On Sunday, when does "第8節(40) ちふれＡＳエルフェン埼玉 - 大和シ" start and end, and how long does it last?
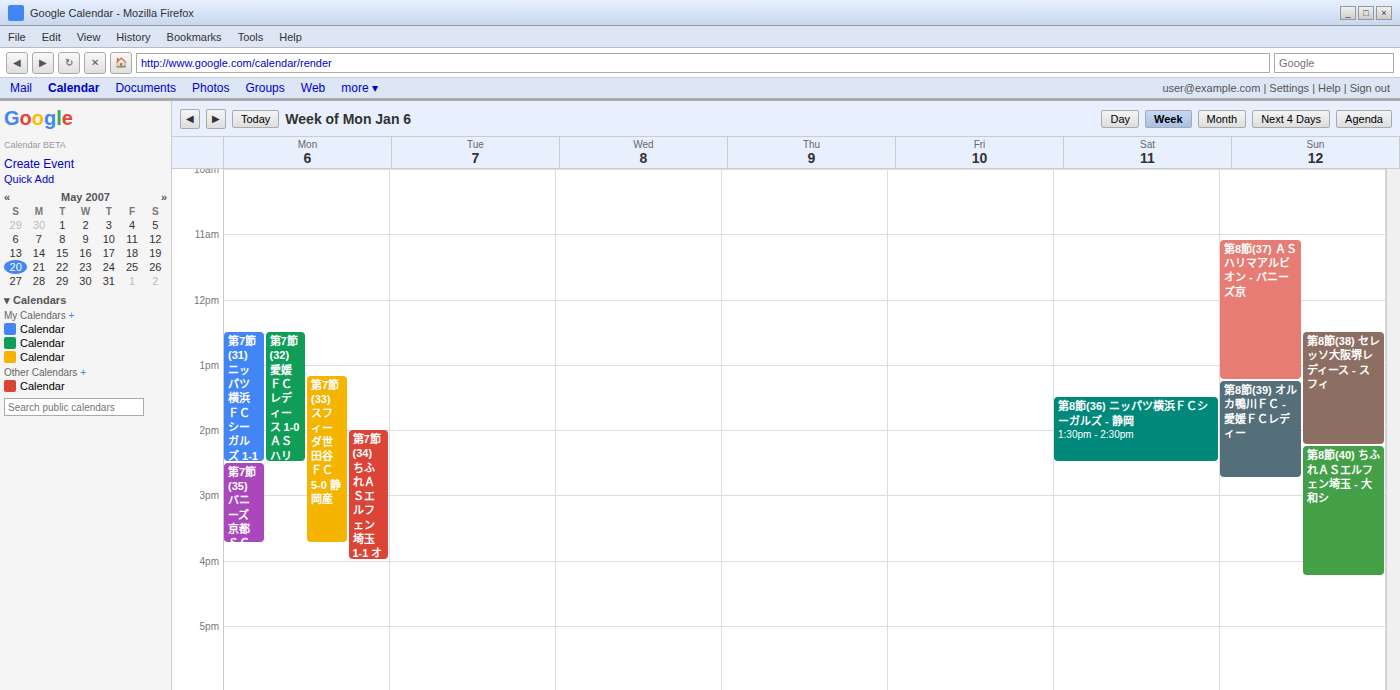
2:15 PM to 4:15 PM, 2 hours